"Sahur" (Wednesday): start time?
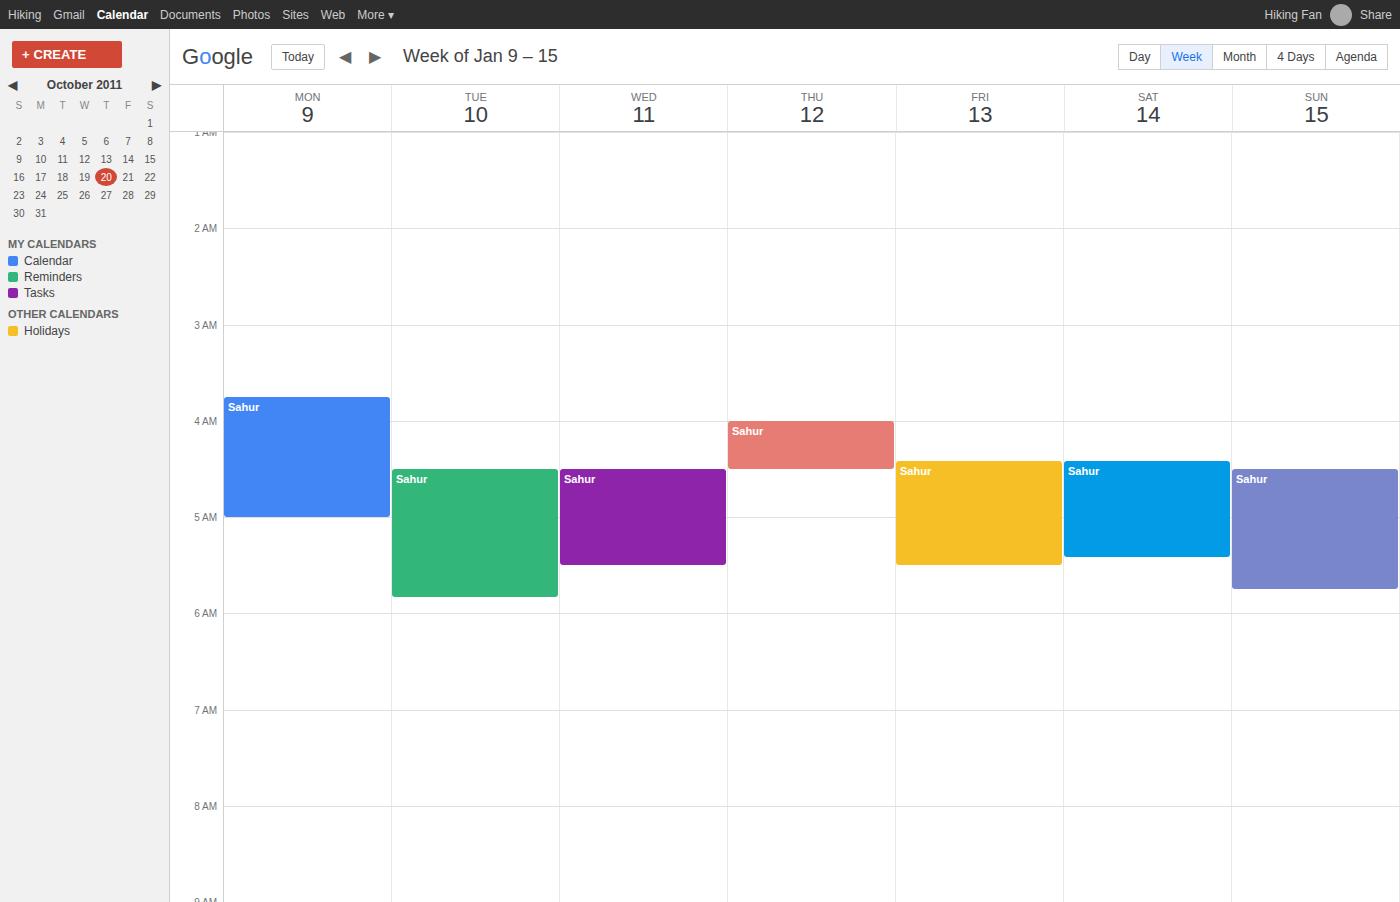
4:30 AM